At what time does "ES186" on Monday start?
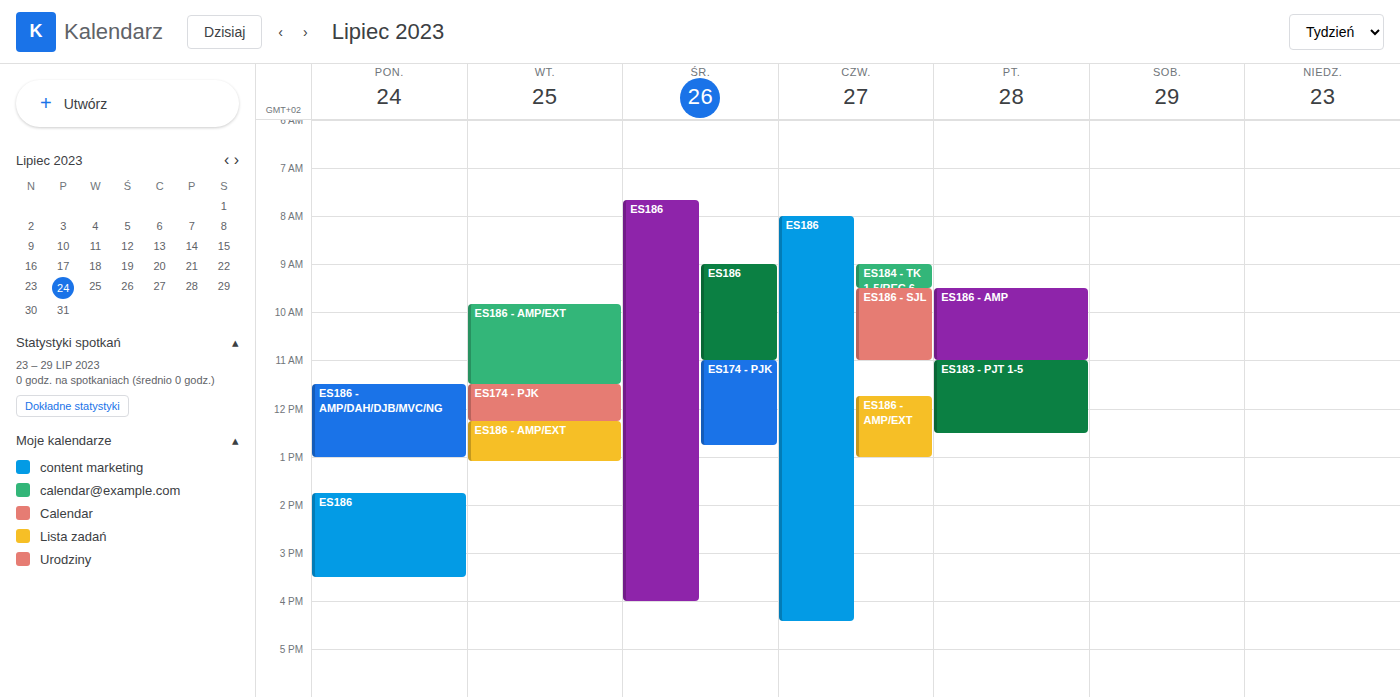
13:45